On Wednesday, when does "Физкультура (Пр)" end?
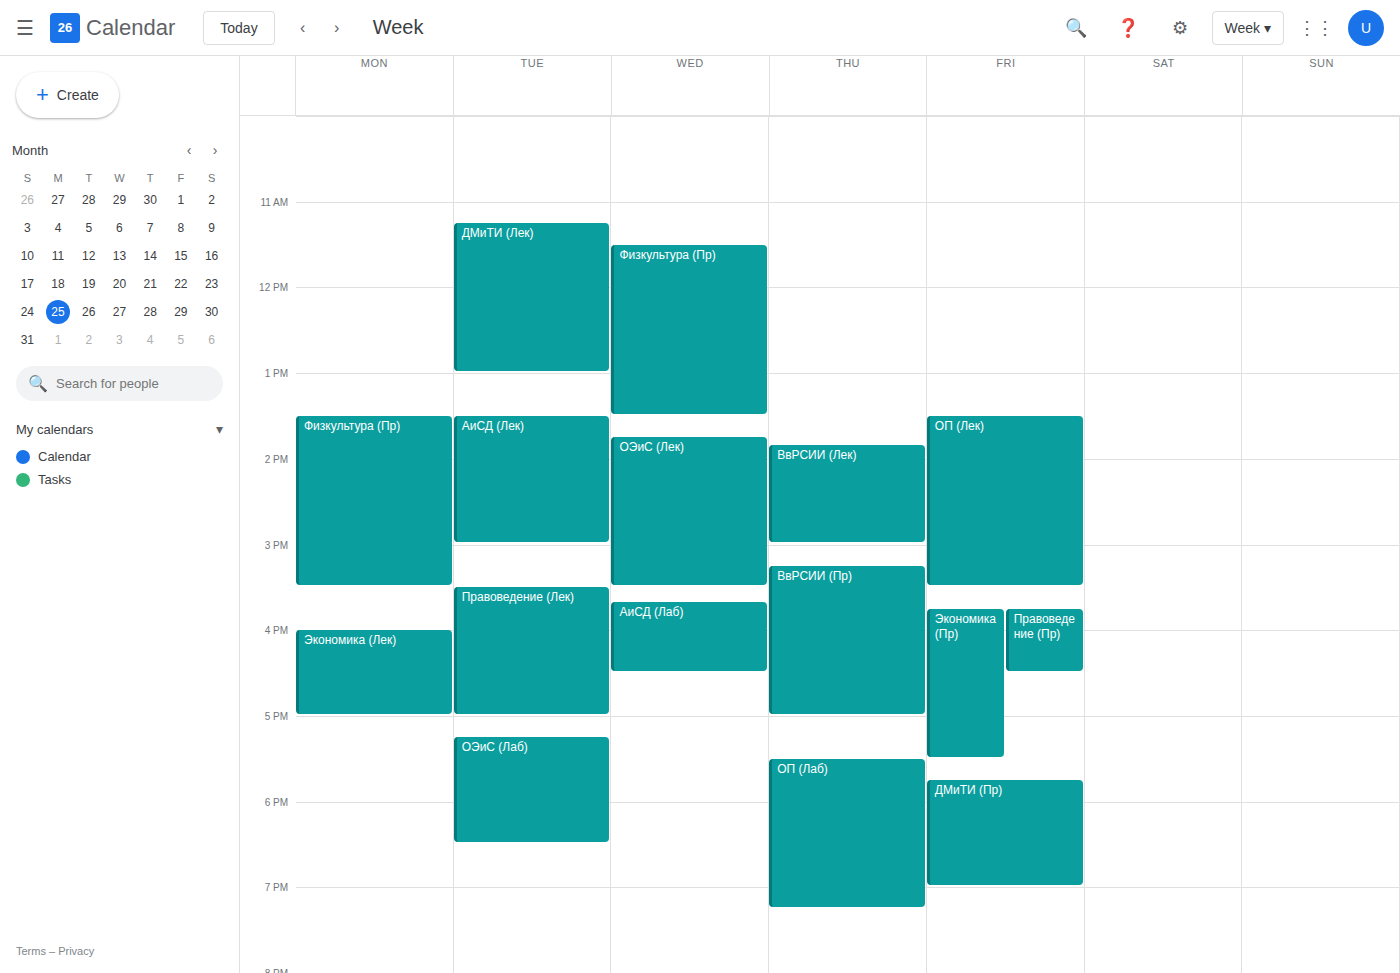
1:30 PM